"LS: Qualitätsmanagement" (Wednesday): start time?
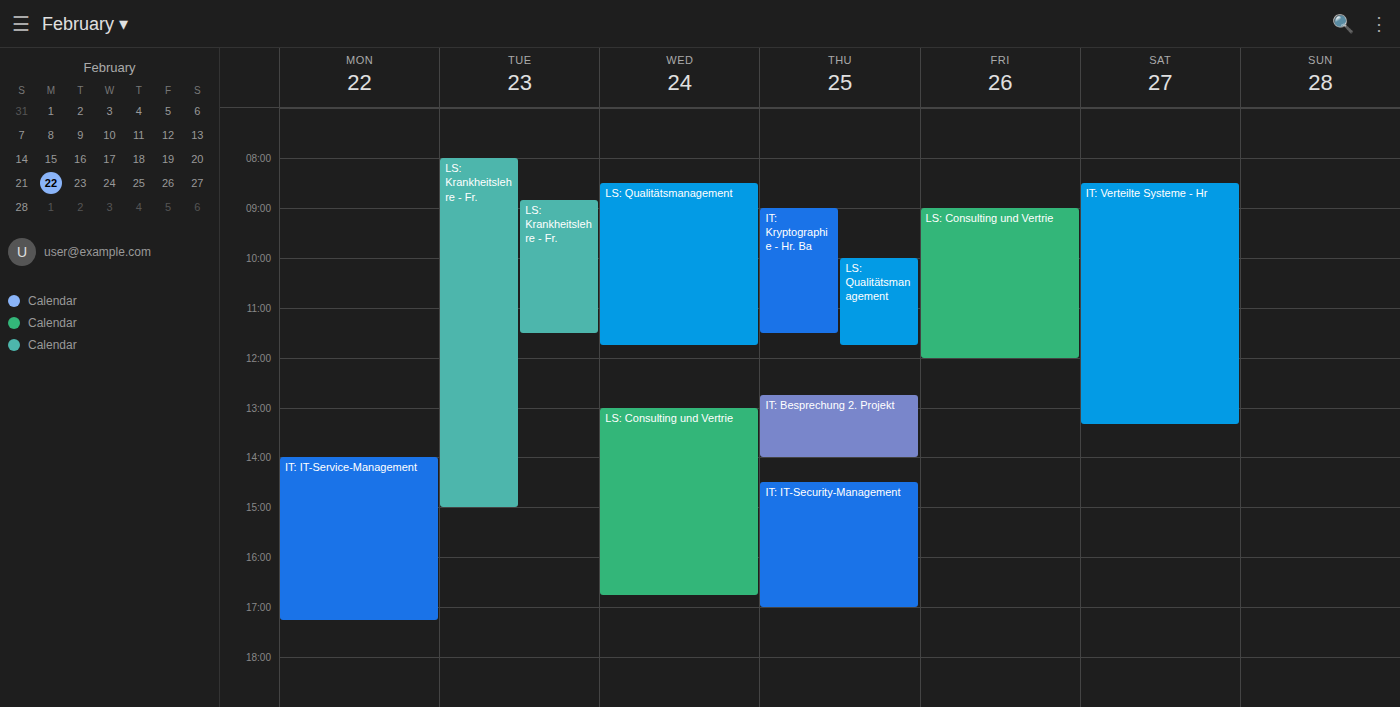
8:30 AM